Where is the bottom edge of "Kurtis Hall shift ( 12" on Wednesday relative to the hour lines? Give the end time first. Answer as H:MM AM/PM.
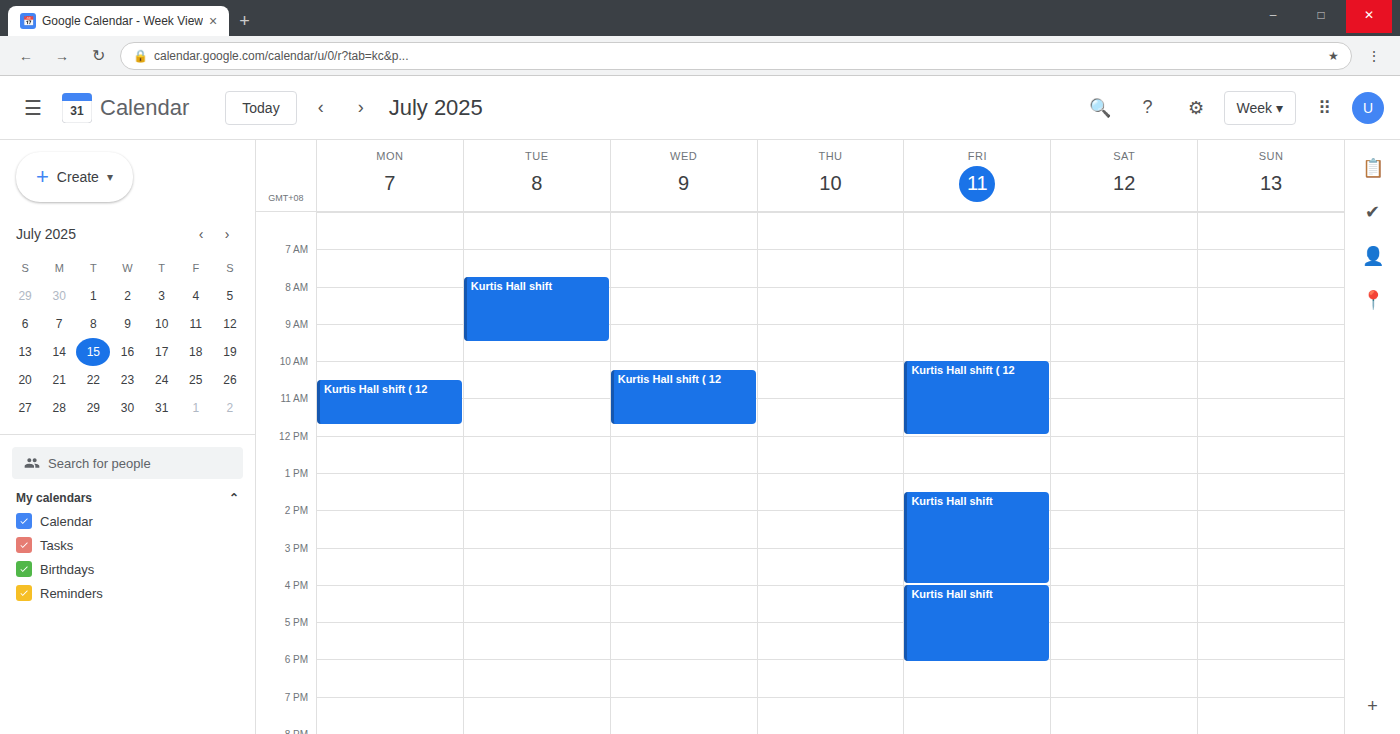
11:45 AM -- neither: three quarters of the way from the 11 AM line to the 12 PM line.